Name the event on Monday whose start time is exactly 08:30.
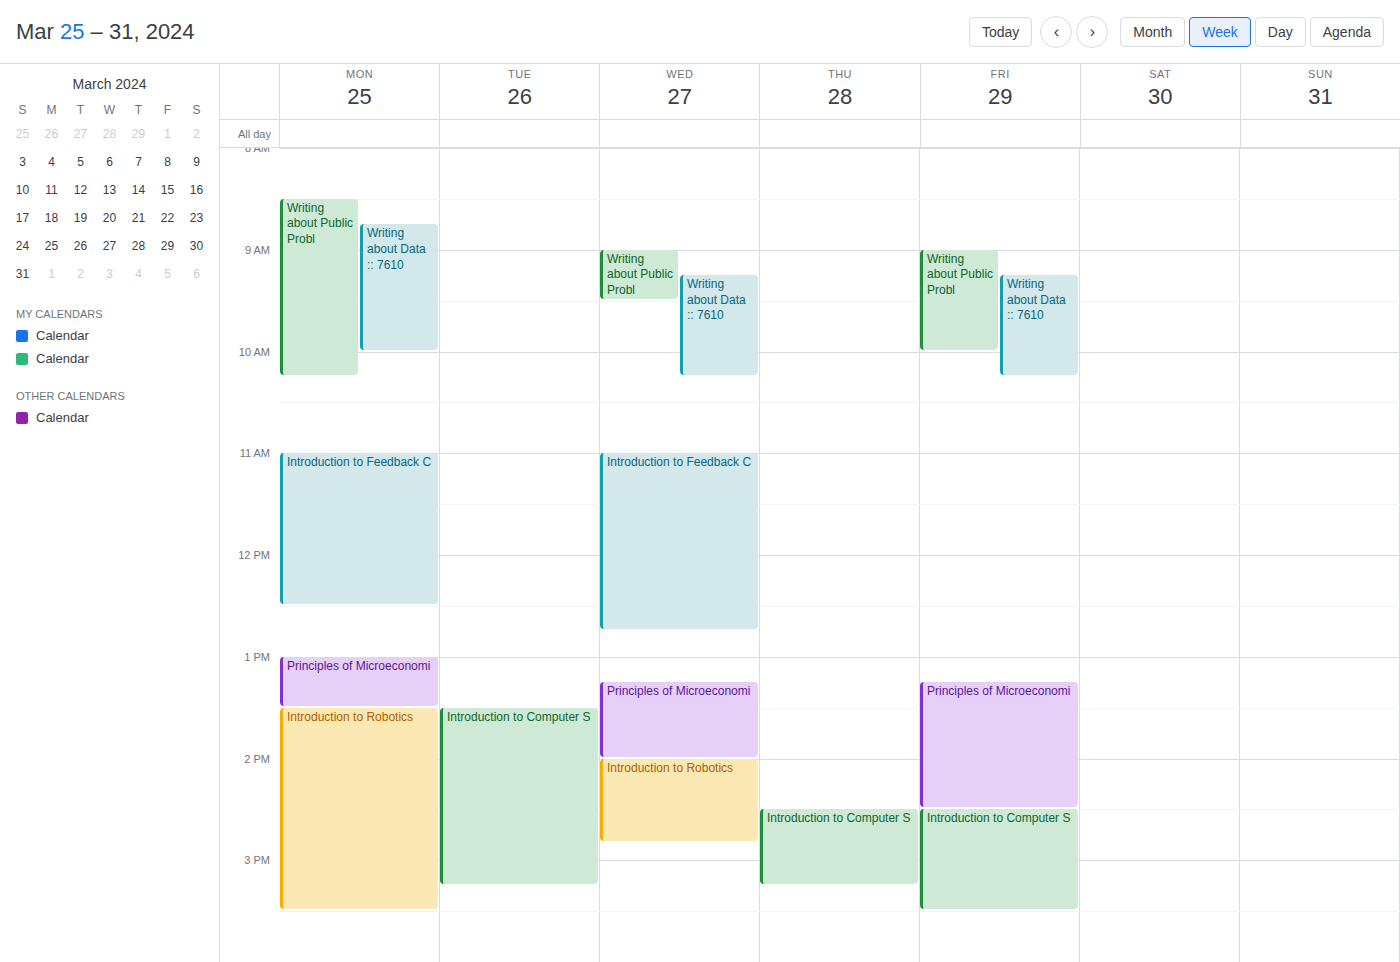
"Writing about Public Probl"